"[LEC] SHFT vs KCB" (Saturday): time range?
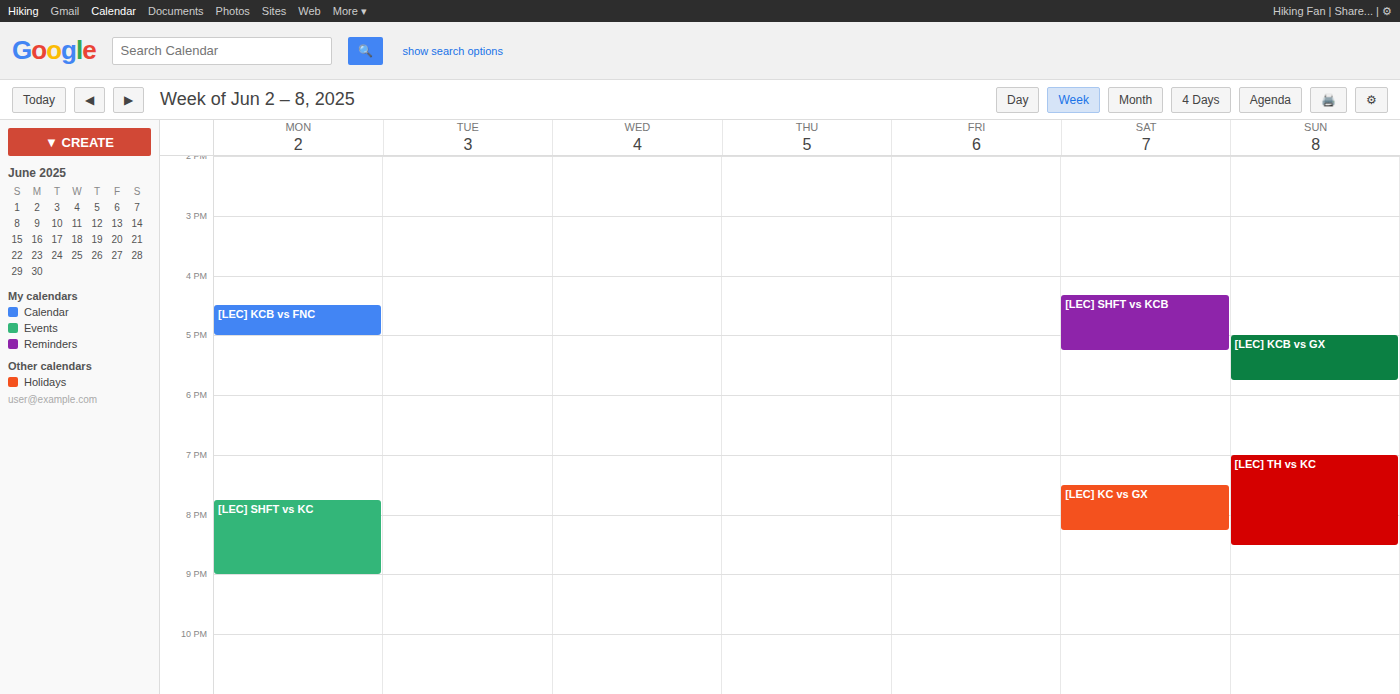
4:20 PM to 5:15 PM